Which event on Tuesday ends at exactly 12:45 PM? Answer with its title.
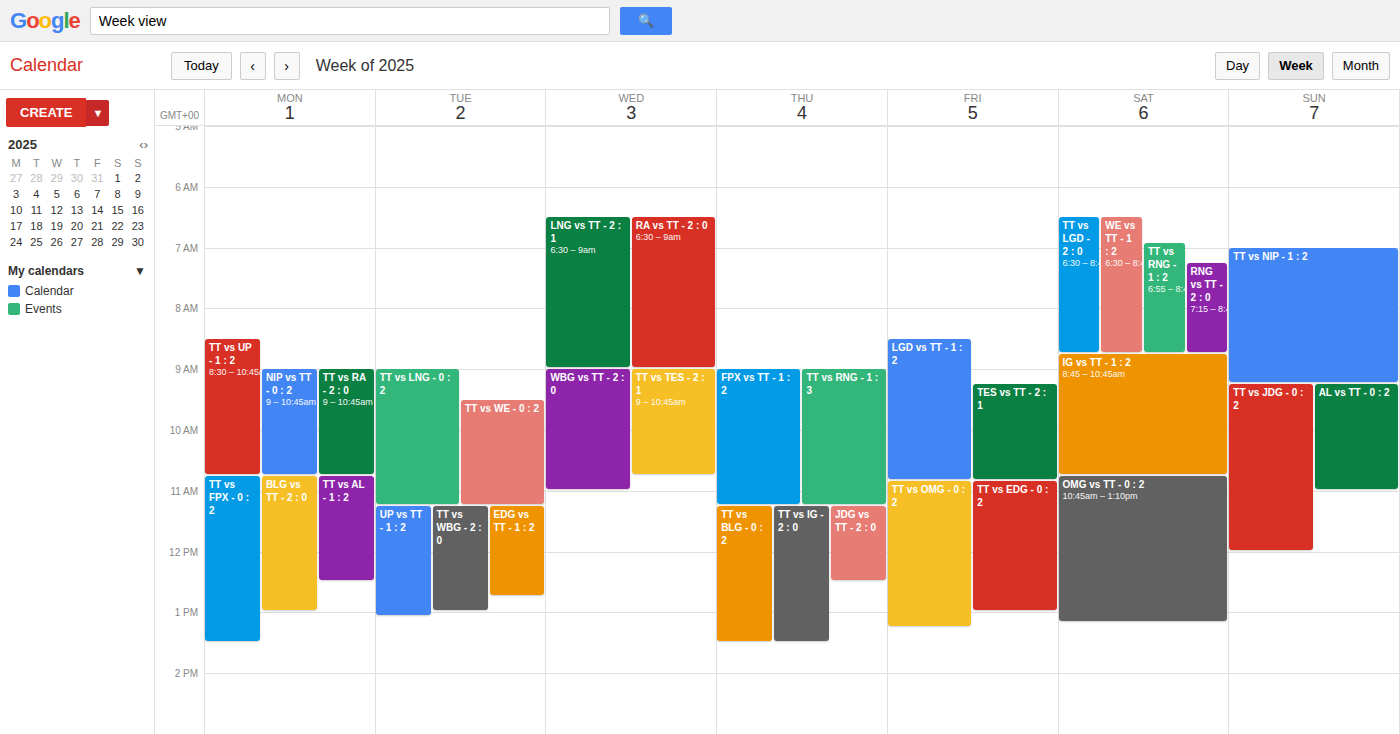
"EDG vs TT - 1 : 2"